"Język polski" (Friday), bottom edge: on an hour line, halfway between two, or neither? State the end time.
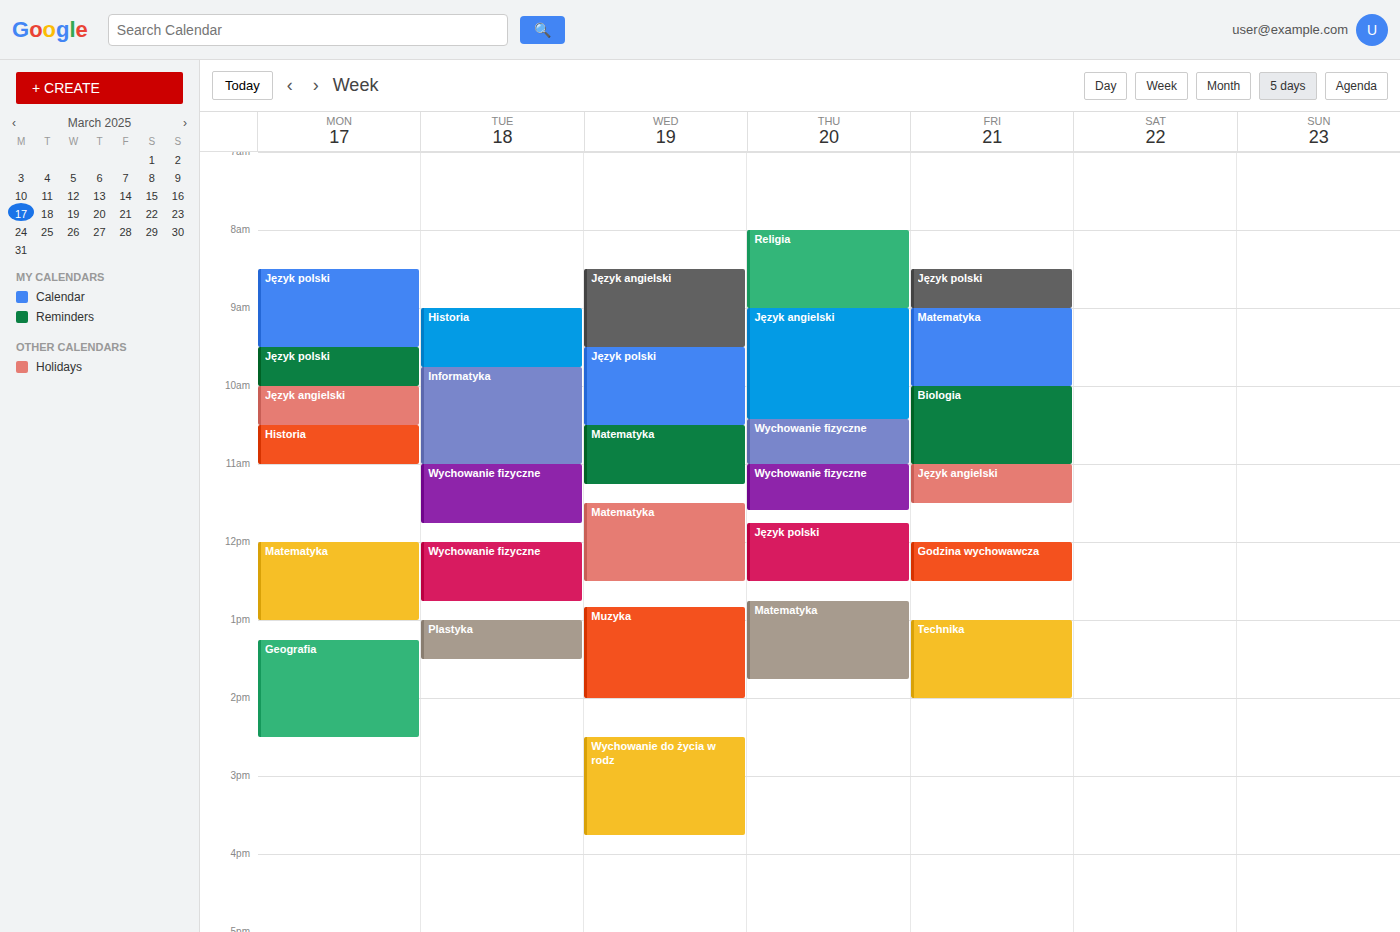
9:00 AM -- exactly on the 9 AM line.